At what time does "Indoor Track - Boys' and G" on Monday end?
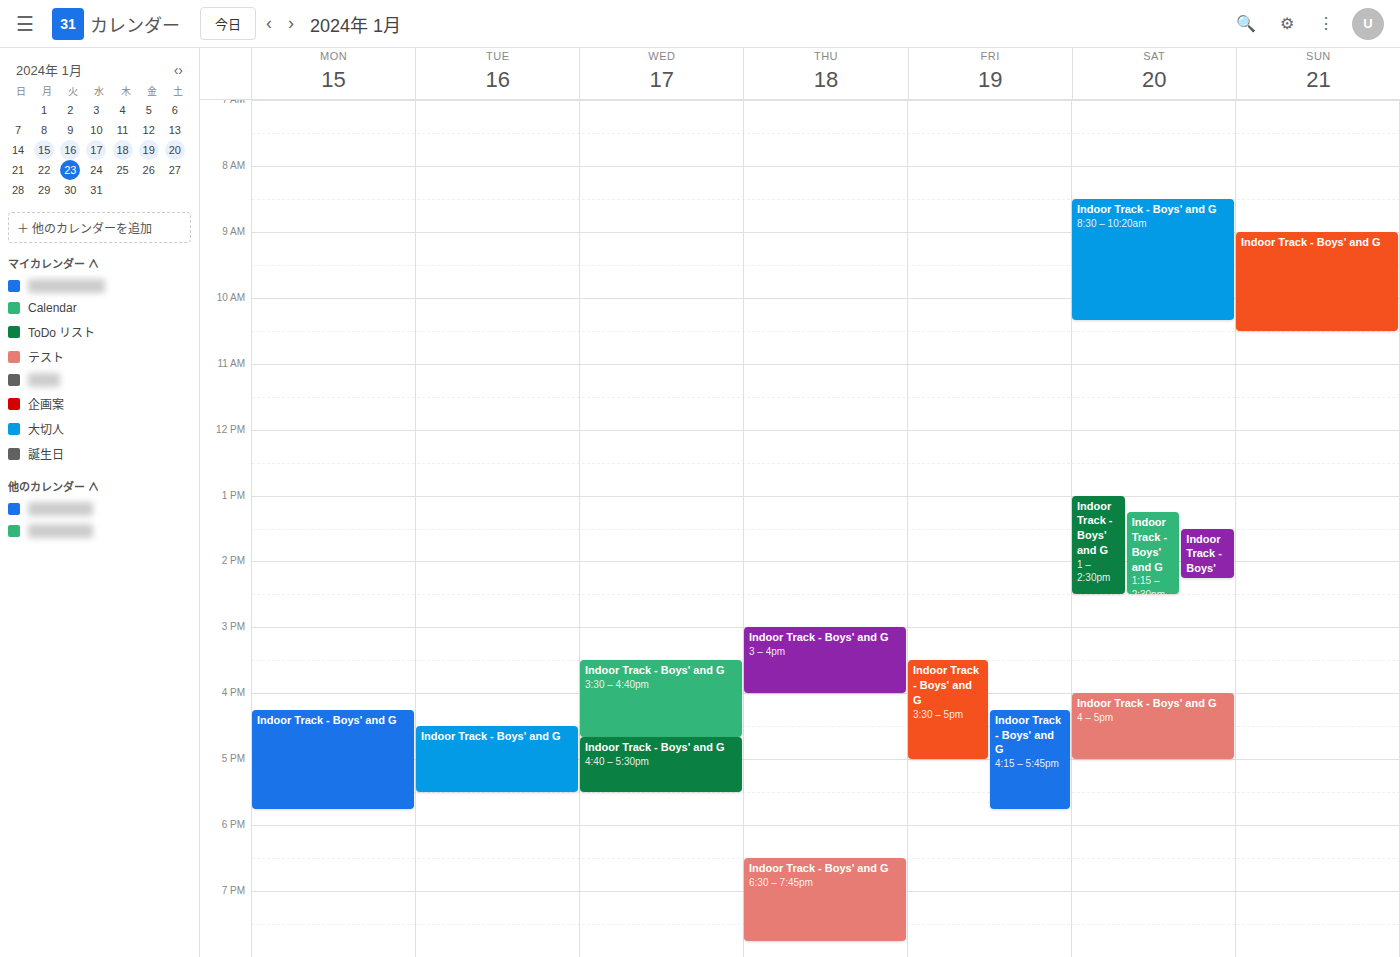
17:45